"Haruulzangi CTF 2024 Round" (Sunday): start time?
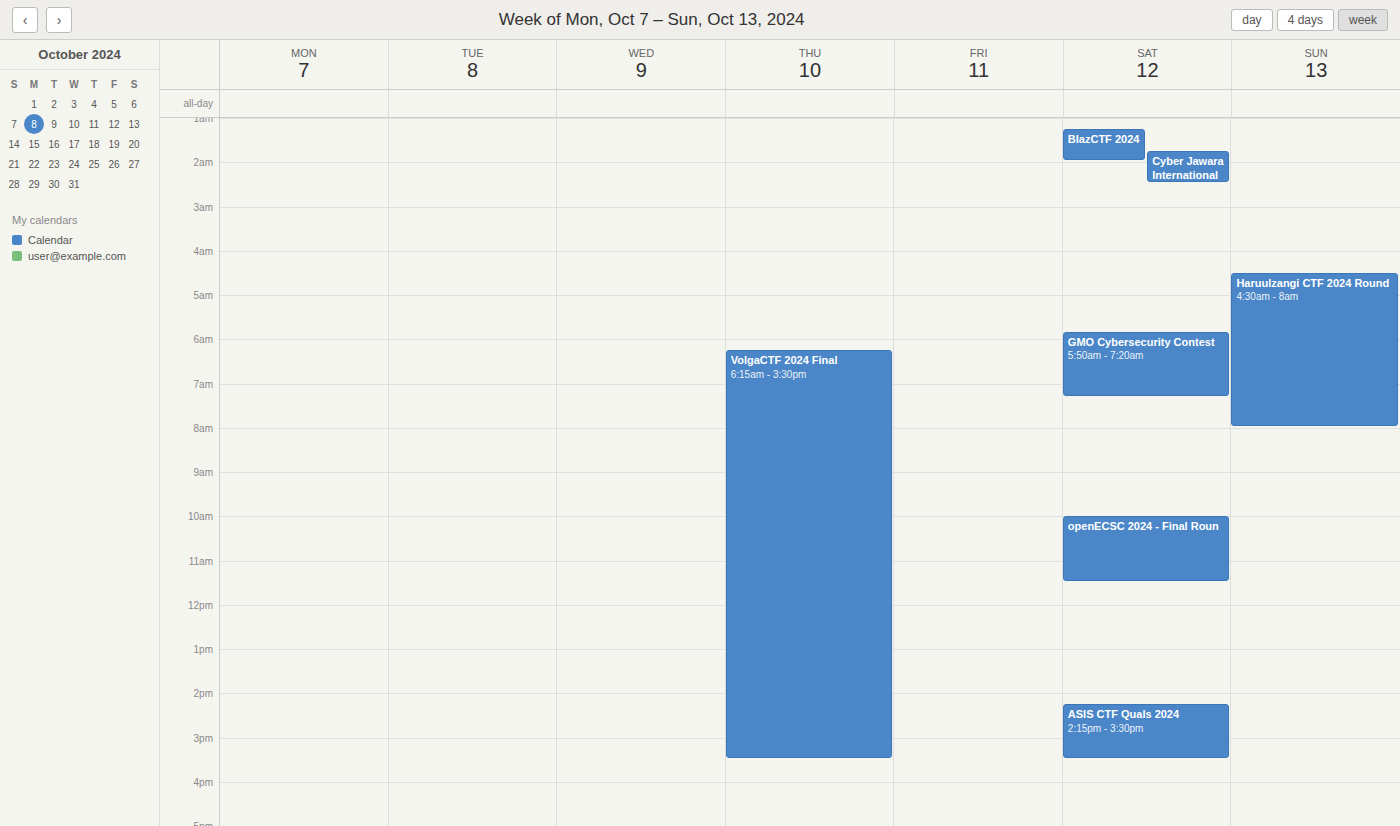
4:30 AM